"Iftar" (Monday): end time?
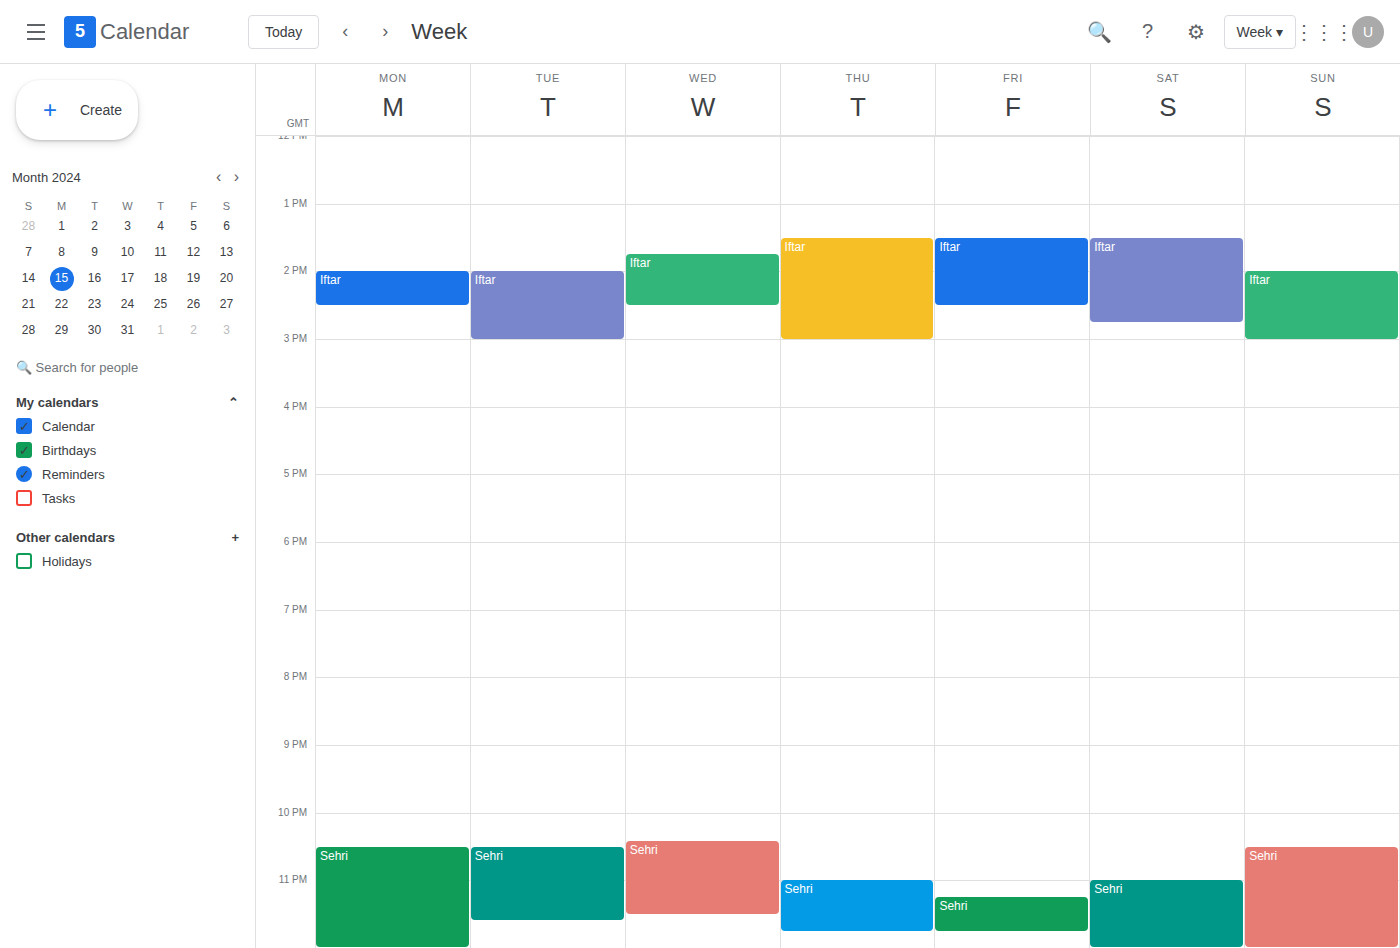
2:30 PM